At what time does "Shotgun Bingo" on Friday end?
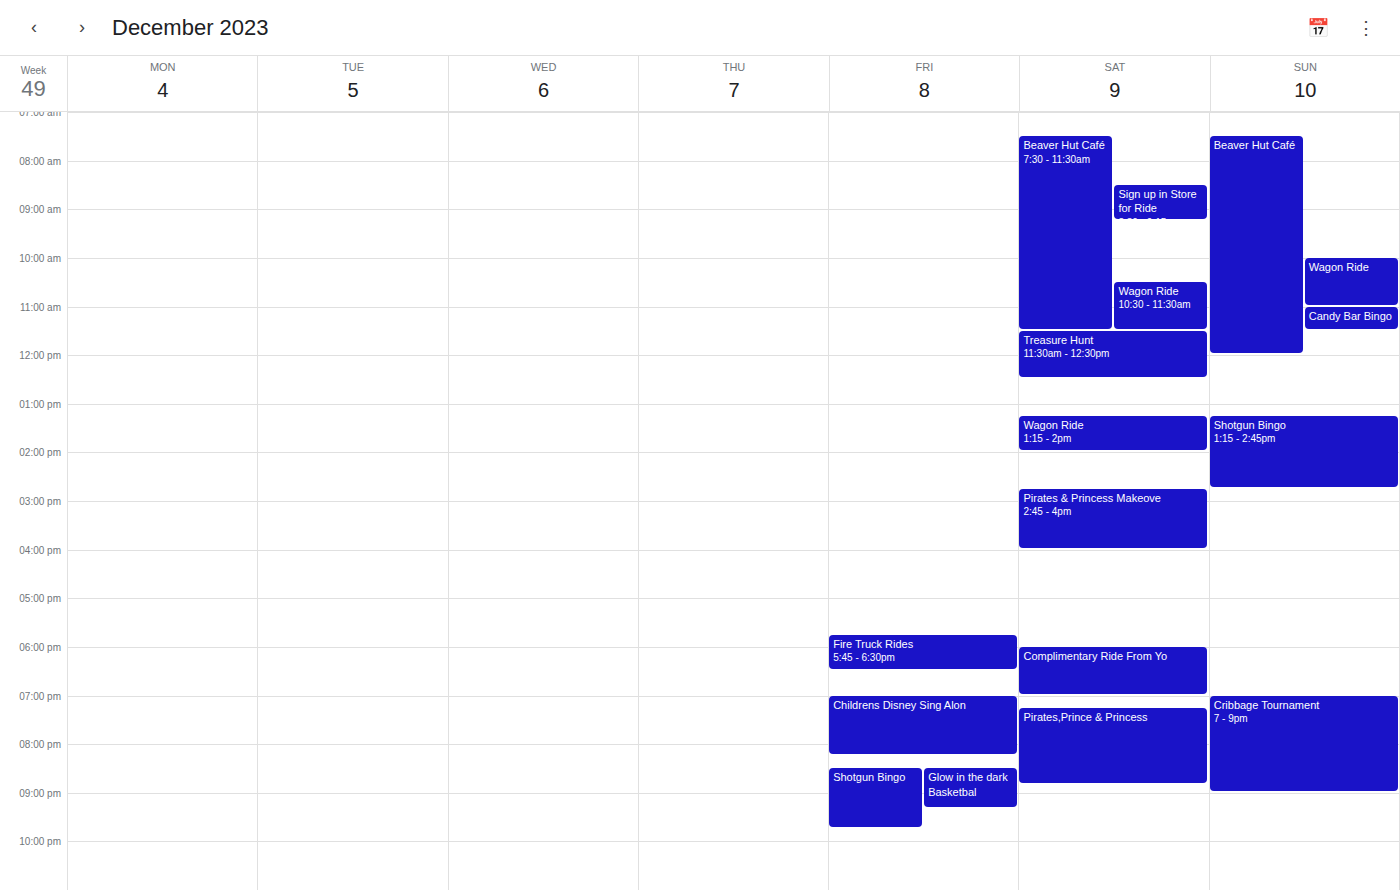
9:45 PM